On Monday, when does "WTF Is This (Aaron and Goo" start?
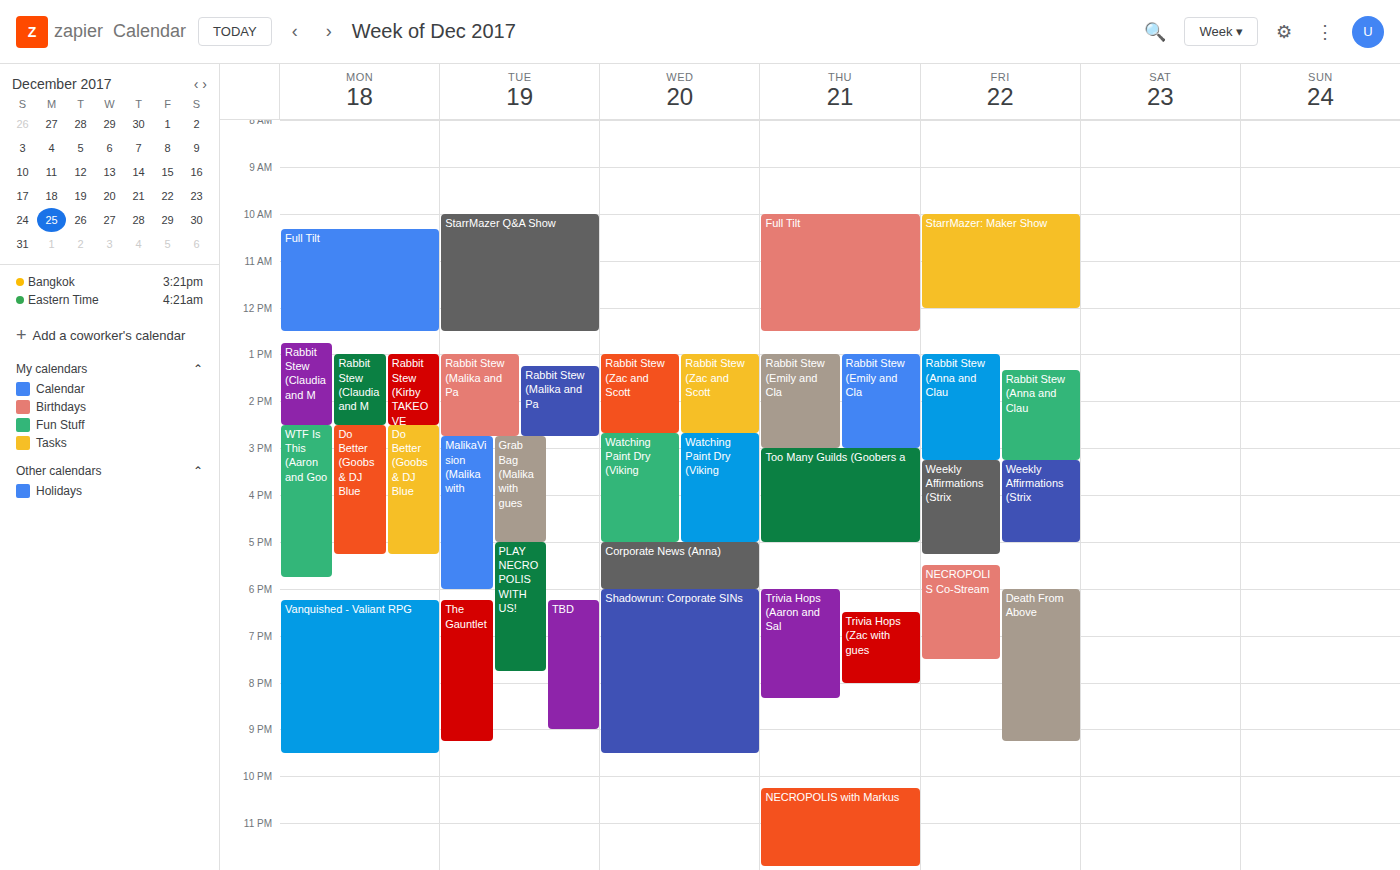
2:30 PM